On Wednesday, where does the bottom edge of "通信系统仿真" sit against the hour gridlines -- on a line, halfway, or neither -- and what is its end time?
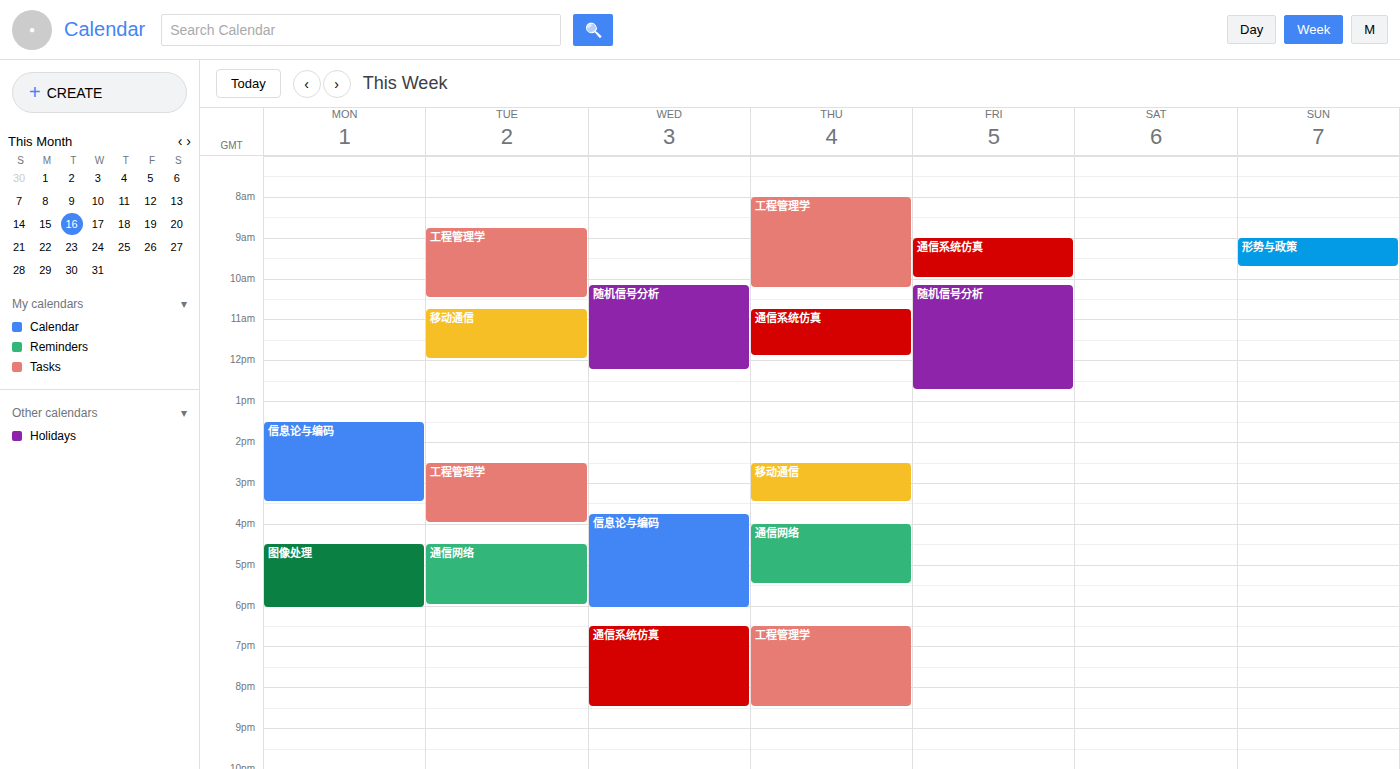
8:30 PM -- halfway between the 8 PM and 9 PM lines.